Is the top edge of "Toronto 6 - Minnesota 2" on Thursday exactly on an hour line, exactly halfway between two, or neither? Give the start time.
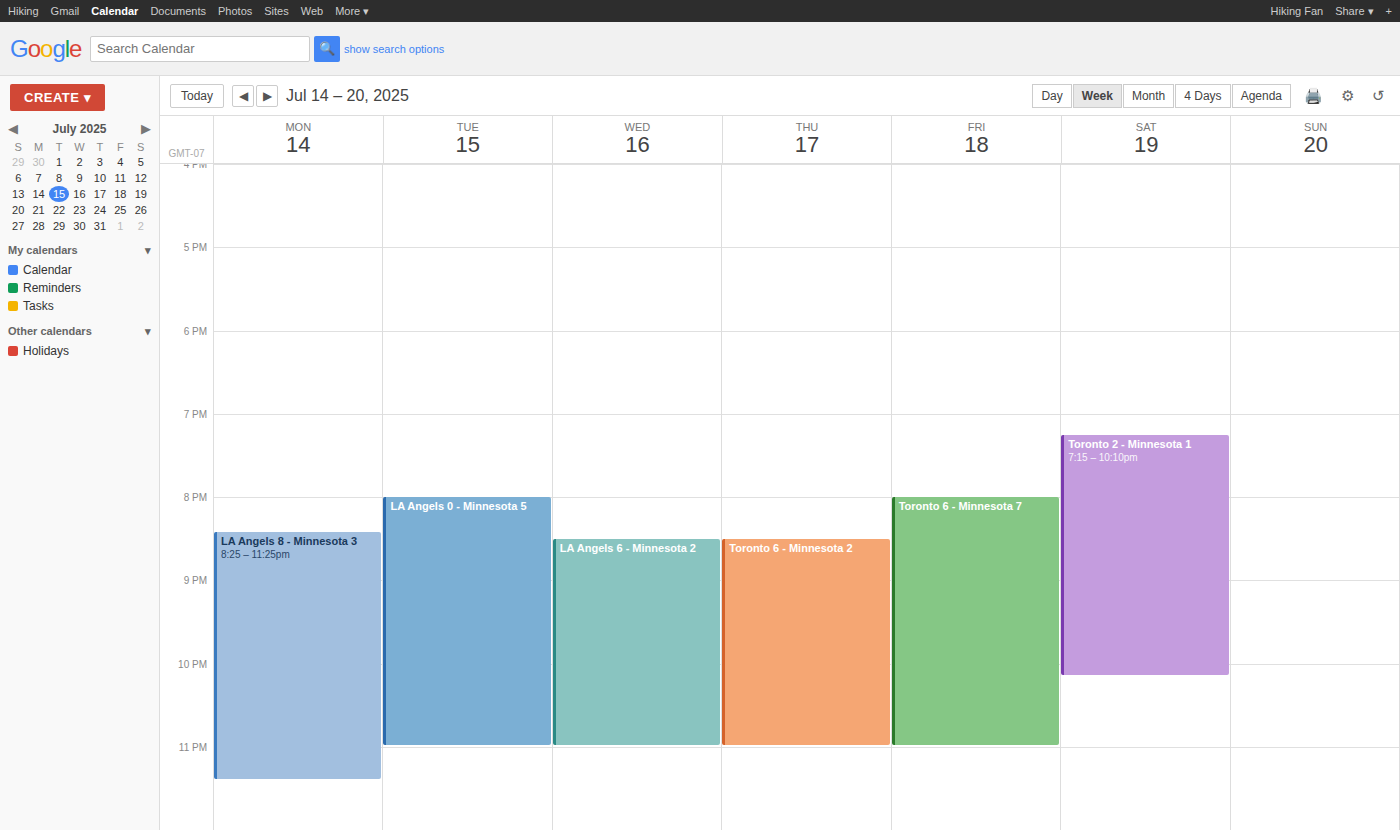
8:30 PM -- halfway between the 8 PM and 9 PM lines.